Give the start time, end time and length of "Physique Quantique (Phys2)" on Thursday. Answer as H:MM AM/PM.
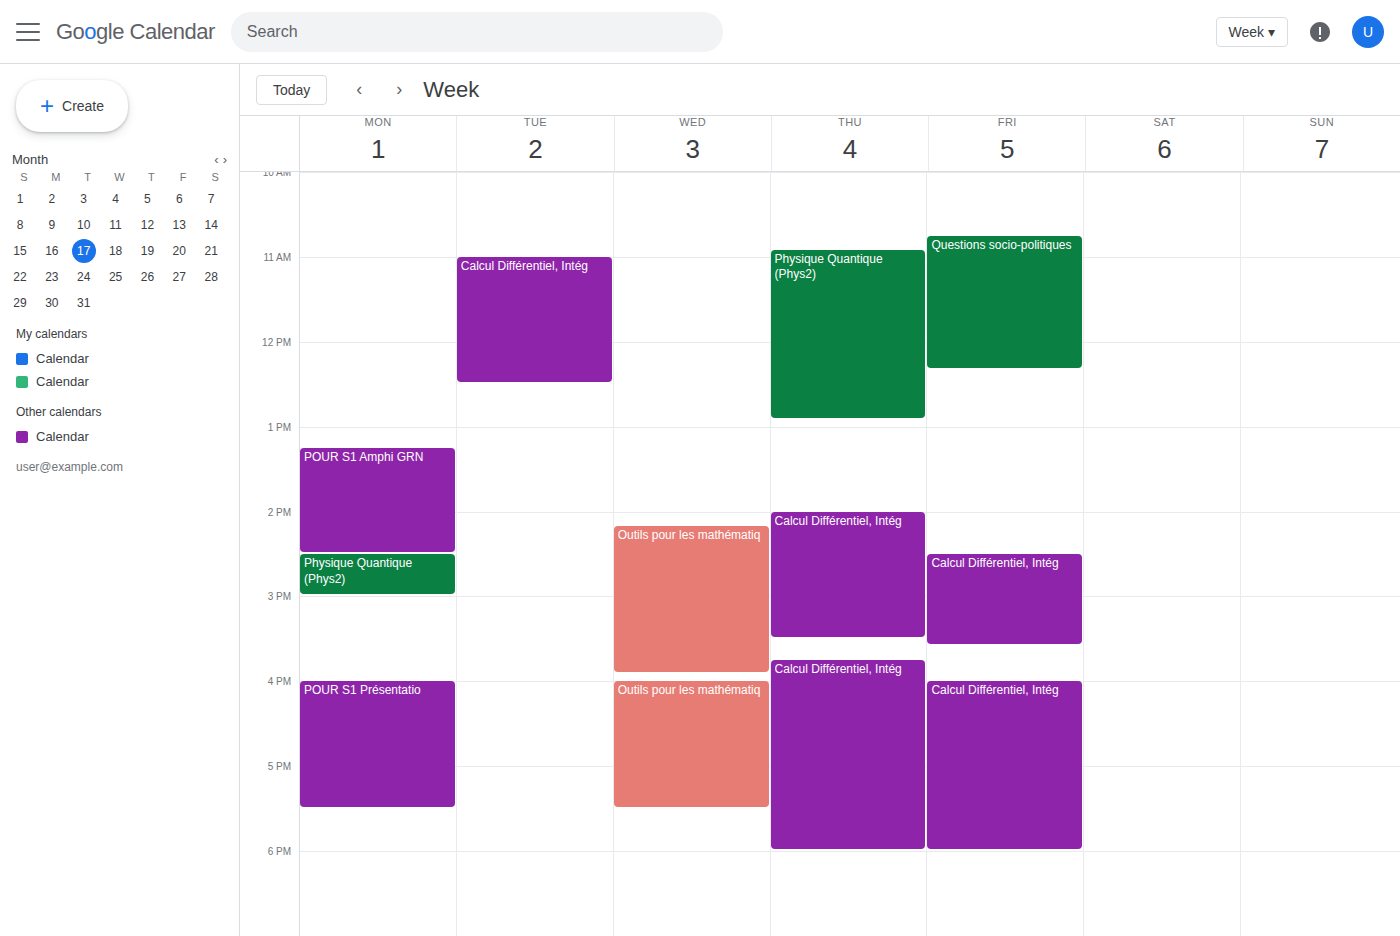
10:55 AM to 12:55 PM, 2 hours